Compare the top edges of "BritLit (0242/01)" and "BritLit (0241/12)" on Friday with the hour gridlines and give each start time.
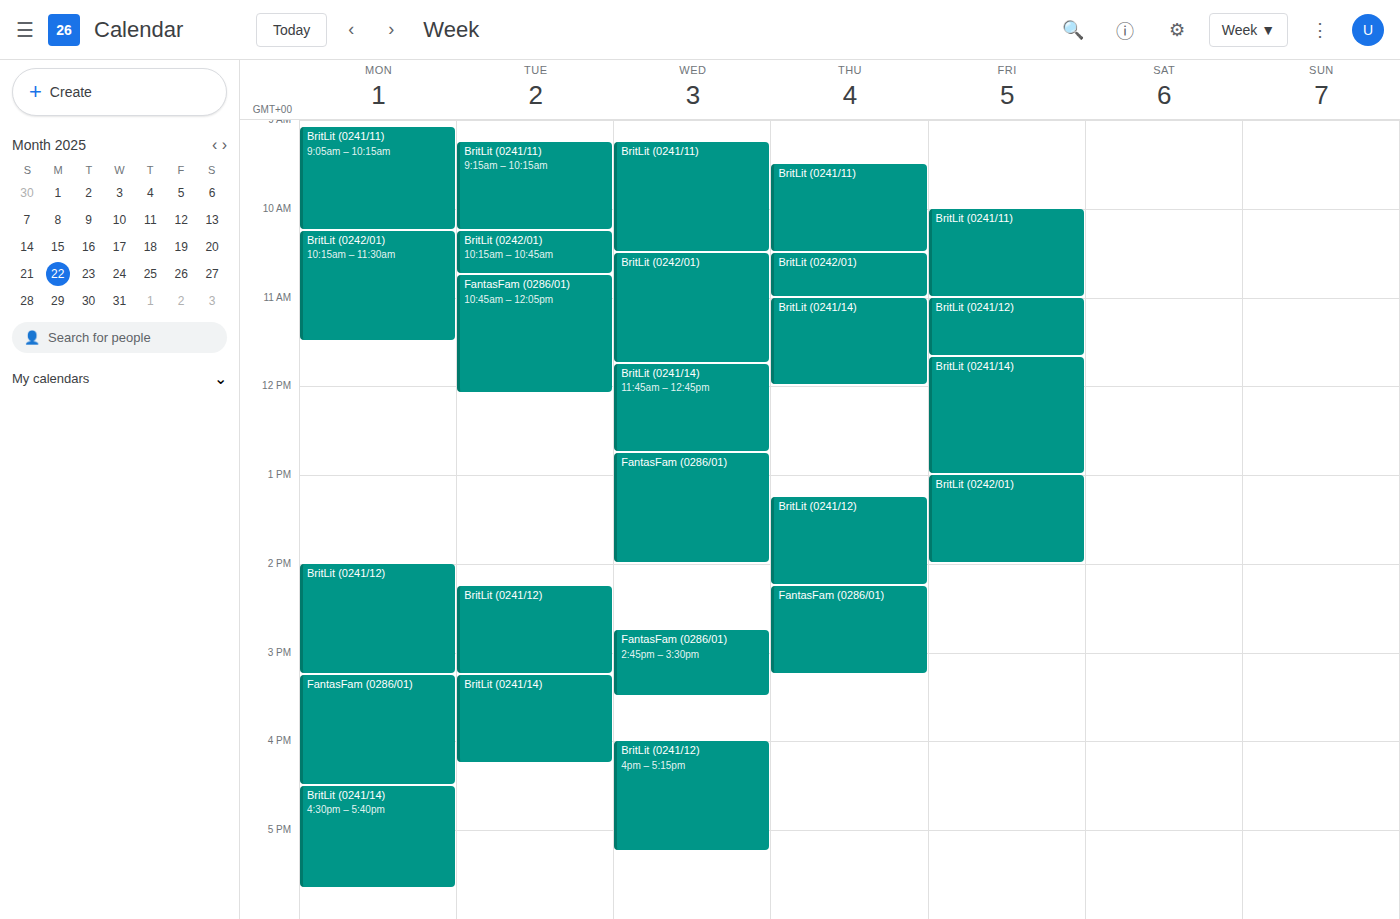
"BritLit (0242/01)": 13:00, exactly on the 13:00 line. "BritLit (0241/12)": 11:00, exactly on the 11:00 line.